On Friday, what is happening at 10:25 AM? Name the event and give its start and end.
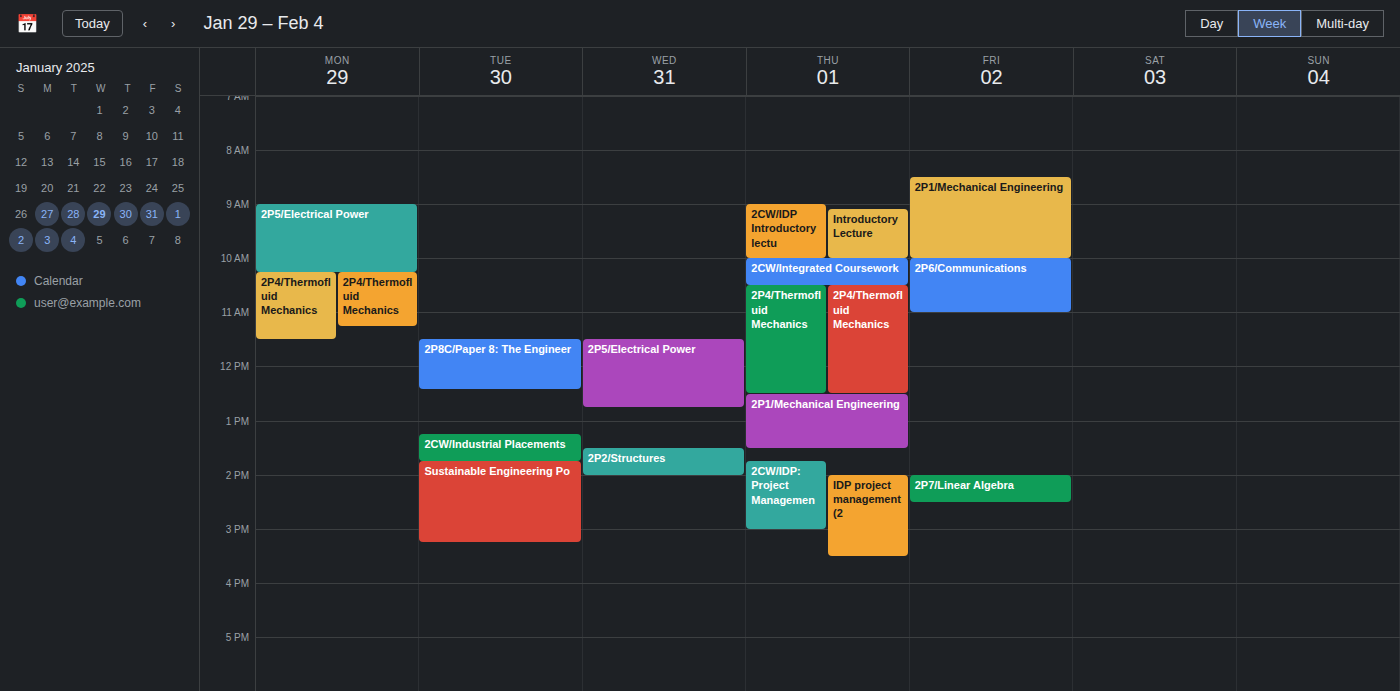
"2P6/Communications", 10:00 AM to 11:00 AM